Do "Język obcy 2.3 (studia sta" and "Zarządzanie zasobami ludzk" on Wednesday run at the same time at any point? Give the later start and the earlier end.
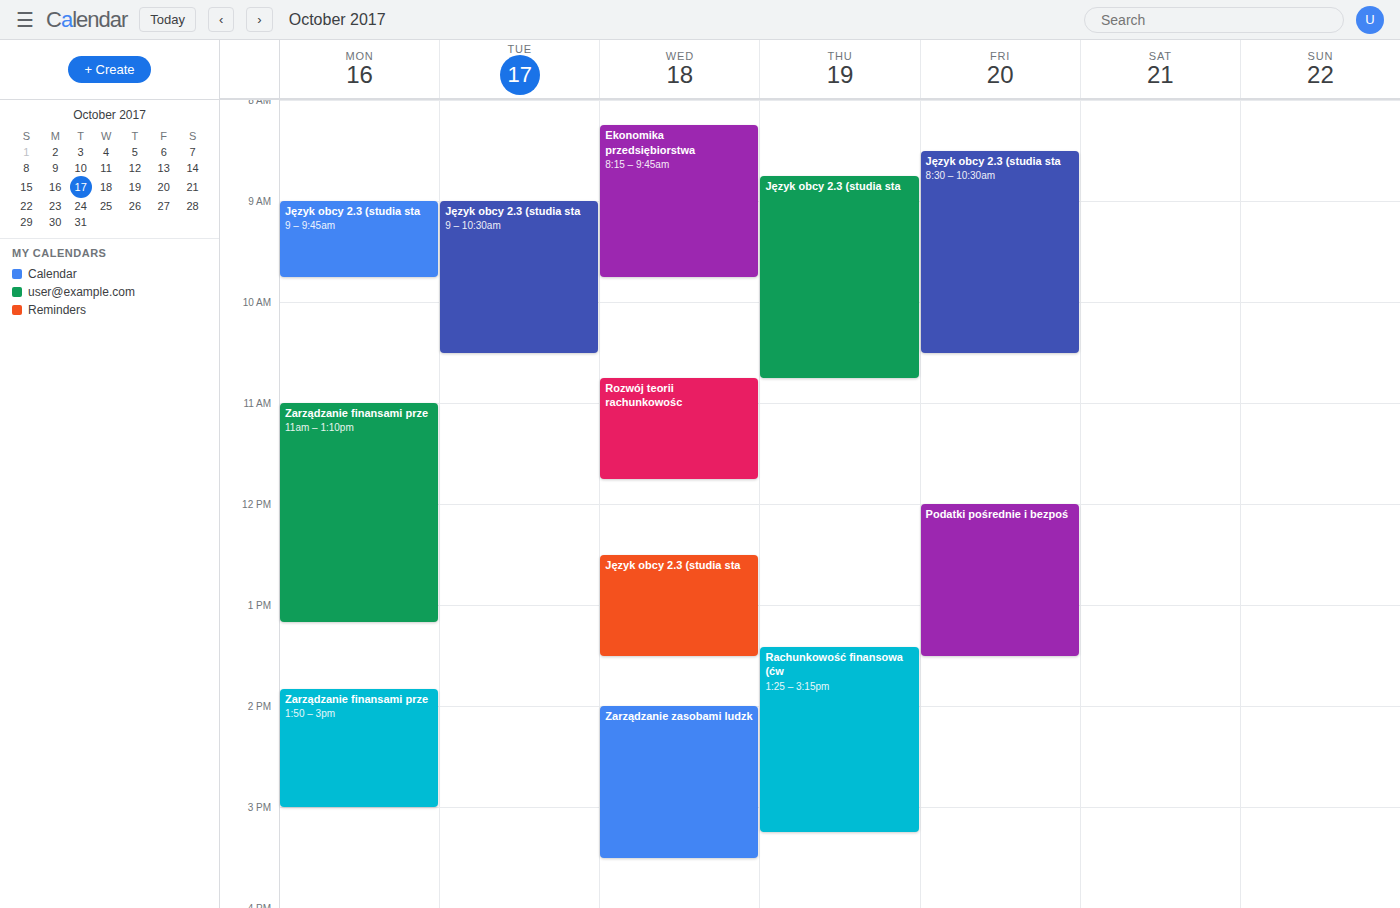
"Język obcy 2.3 (studia sta" ends at 1:30 PM and "Zarządzanie zasobami ludzk" starts at 2:00 PM -- no overlap.